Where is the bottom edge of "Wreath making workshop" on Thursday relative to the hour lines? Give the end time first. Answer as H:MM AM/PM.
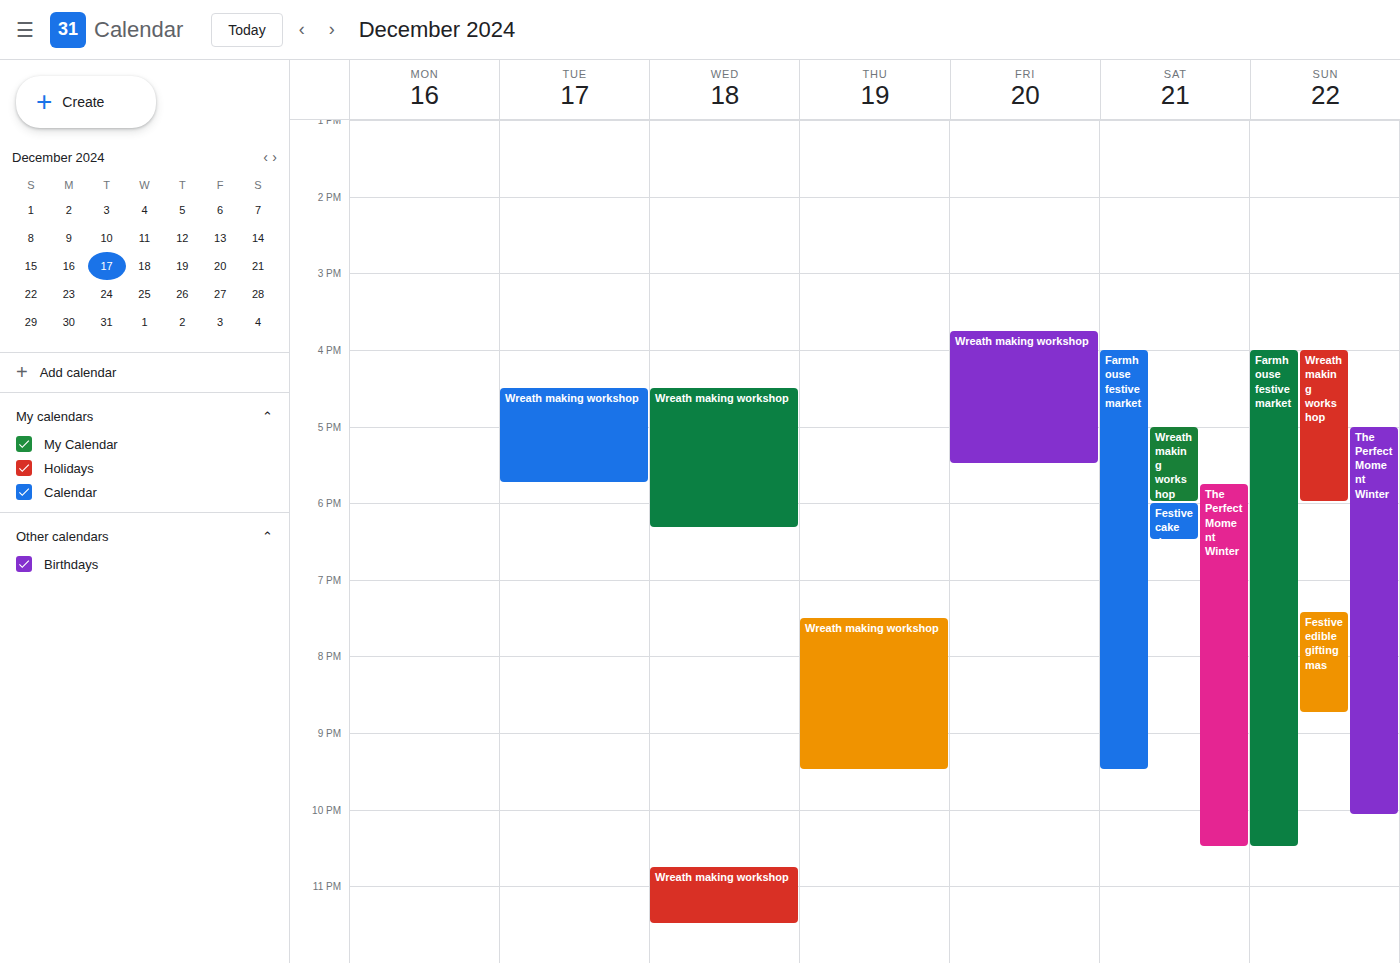
9:30 PM -- halfway between the 9 PM and 10 PM lines.